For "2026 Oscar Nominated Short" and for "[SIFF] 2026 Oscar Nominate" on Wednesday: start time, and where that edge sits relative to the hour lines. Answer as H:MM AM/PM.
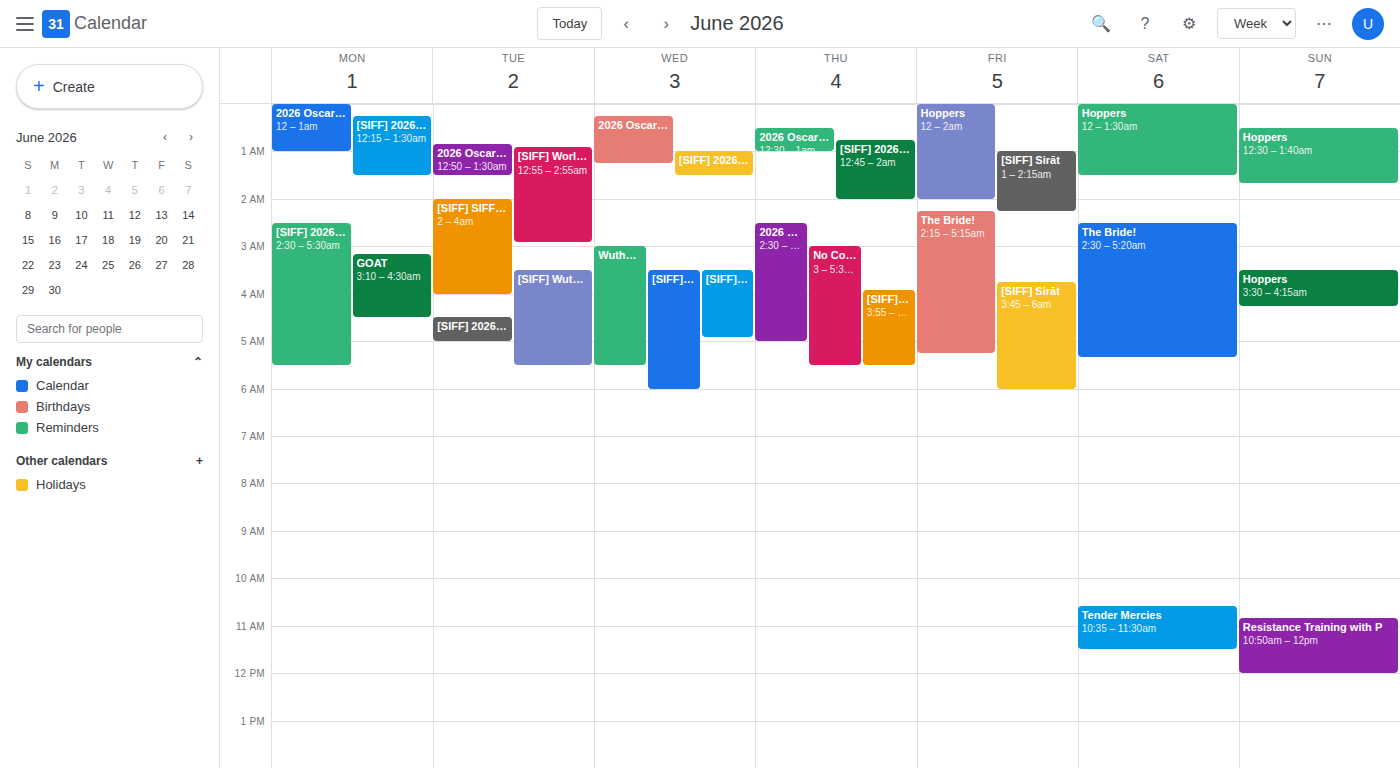
"2026 Oscar Nominated Short": 12:15 AM, neither: a quarter of the way from the 12 AM line to the 1 AM line. "[SIFF] 2026 Oscar Nominate": 1:00 AM, exactly on the 1 AM line.